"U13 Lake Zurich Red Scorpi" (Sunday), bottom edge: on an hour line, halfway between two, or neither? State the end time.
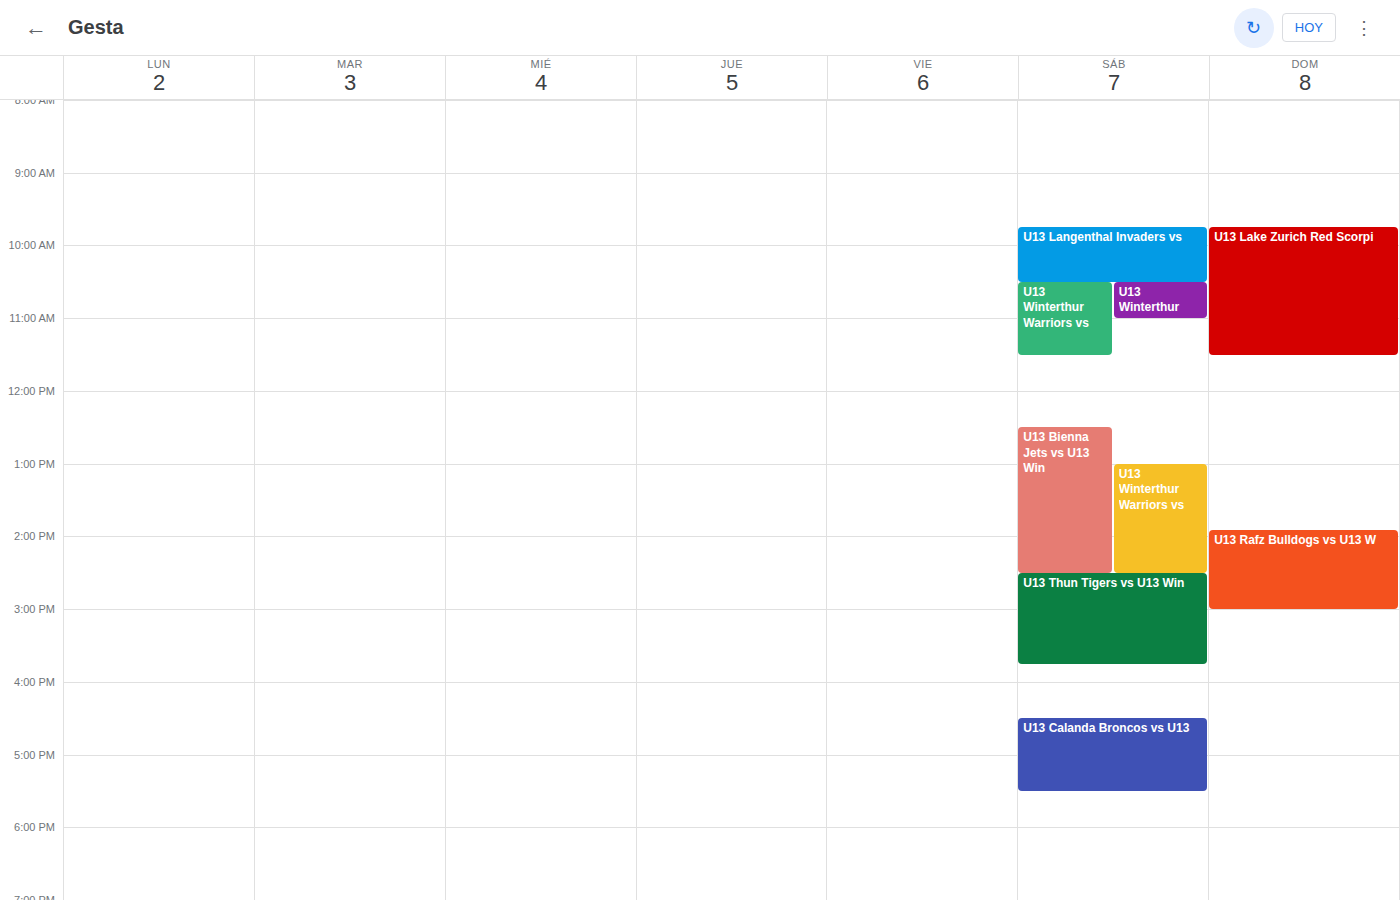
11:30 AM -- halfway between the 11 AM and 12 PM lines.